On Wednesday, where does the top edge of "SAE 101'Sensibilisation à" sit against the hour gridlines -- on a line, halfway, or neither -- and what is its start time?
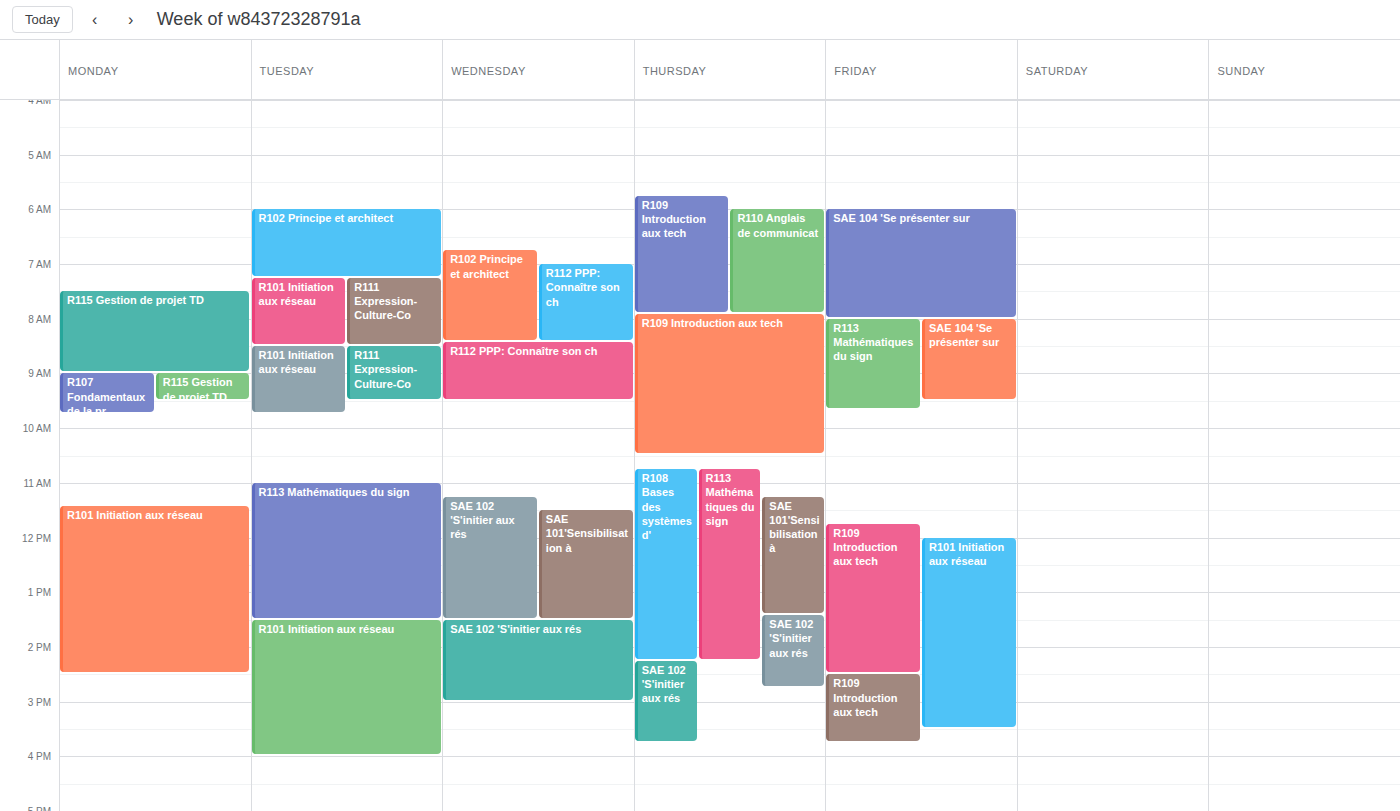
11:30 AM -- halfway between the 11 AM and 12 PM lines.